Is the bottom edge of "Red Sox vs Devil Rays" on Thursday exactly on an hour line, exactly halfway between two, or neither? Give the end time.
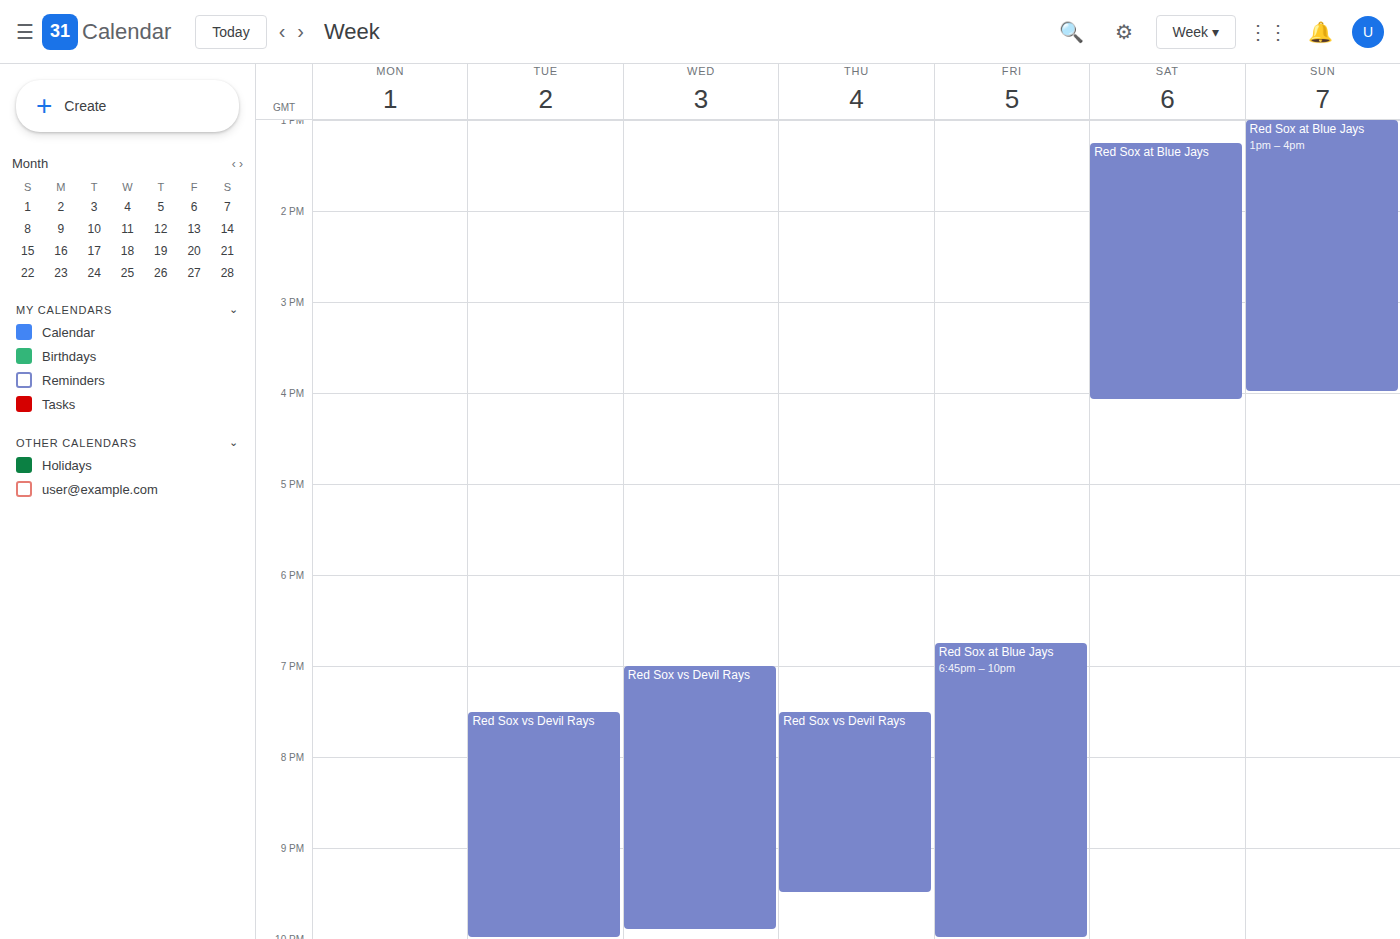
9:30 PM -- halfway between the 9 PM and 10 PM lines.